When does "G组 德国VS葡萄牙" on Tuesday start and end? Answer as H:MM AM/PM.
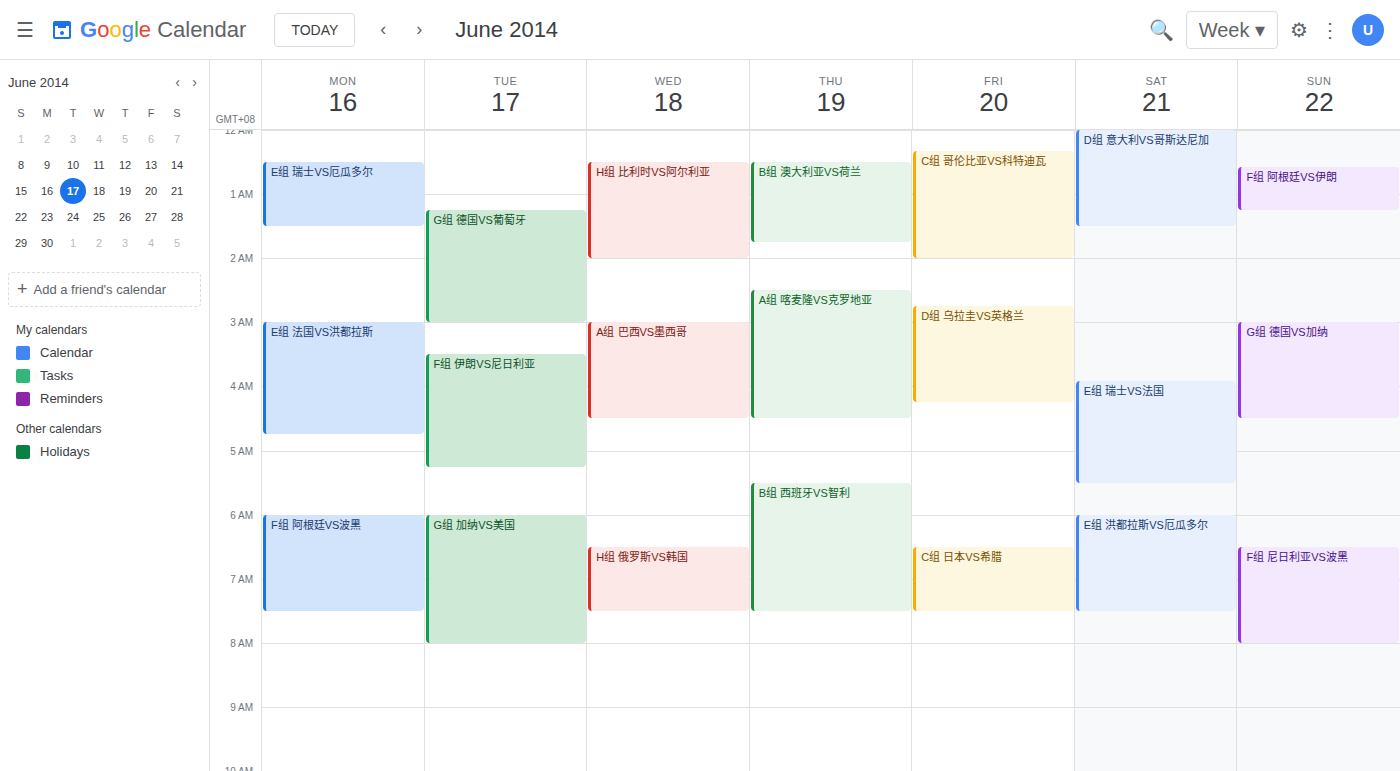
1:15 AM to 3:00 AM